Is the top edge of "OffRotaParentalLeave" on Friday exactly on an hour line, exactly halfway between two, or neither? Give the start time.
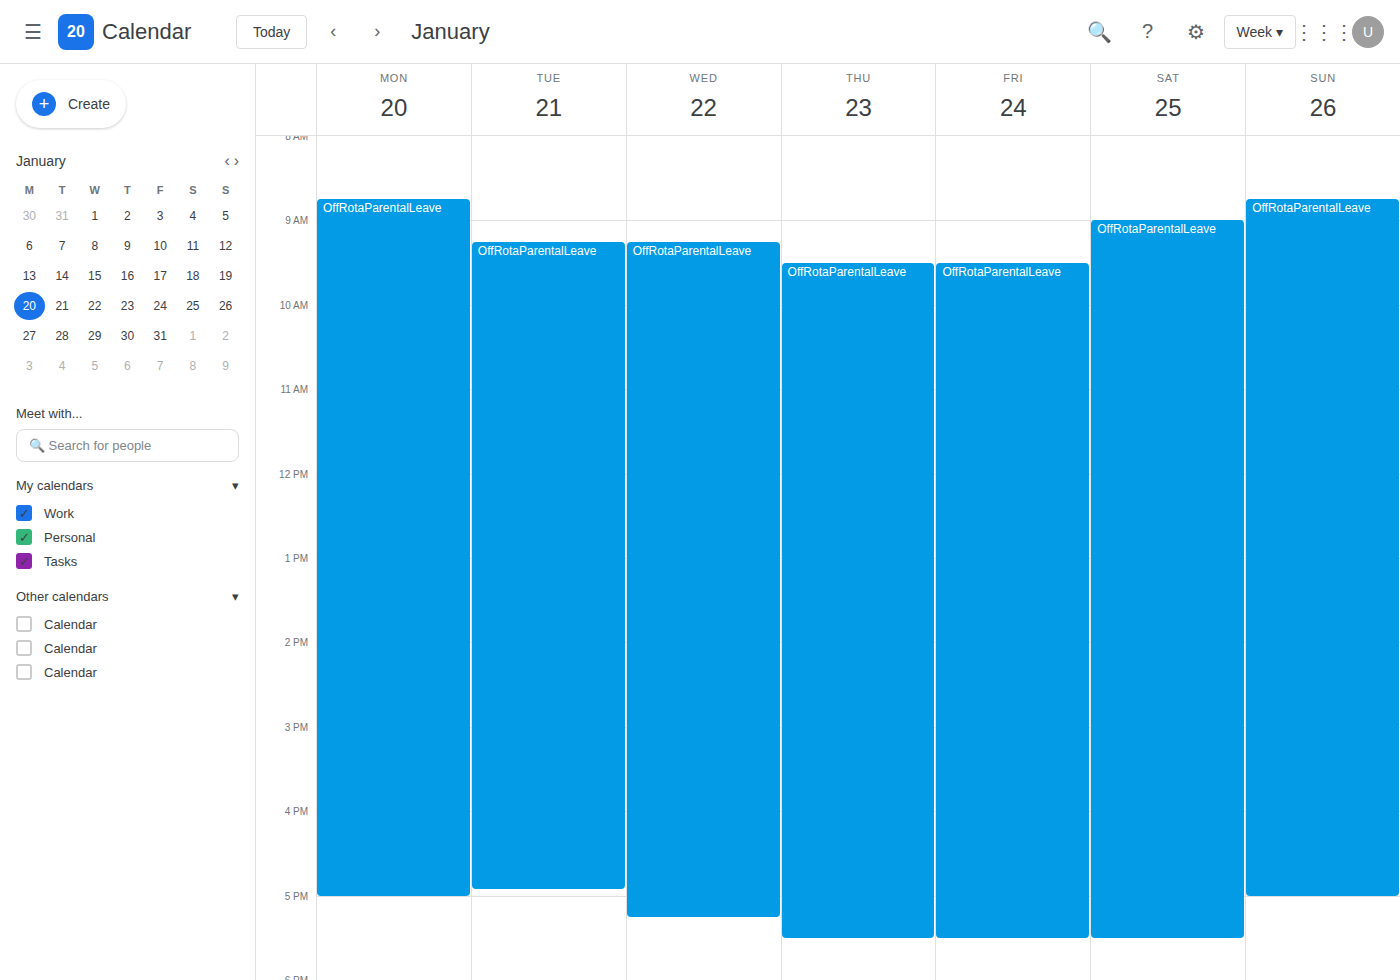
9:30 AM -- halfway between the 9 AM and 10 AM lines.